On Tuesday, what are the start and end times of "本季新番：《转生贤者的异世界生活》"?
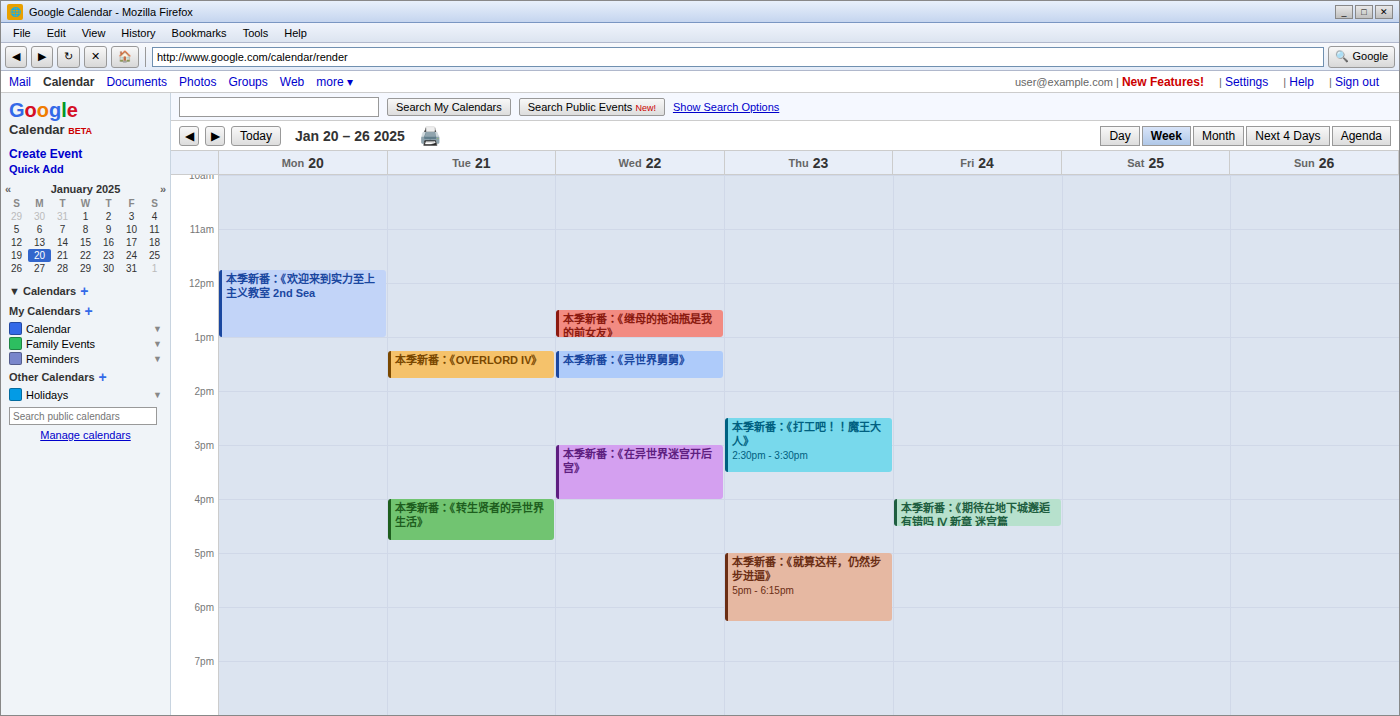
4:00 PM to 4:45 PM